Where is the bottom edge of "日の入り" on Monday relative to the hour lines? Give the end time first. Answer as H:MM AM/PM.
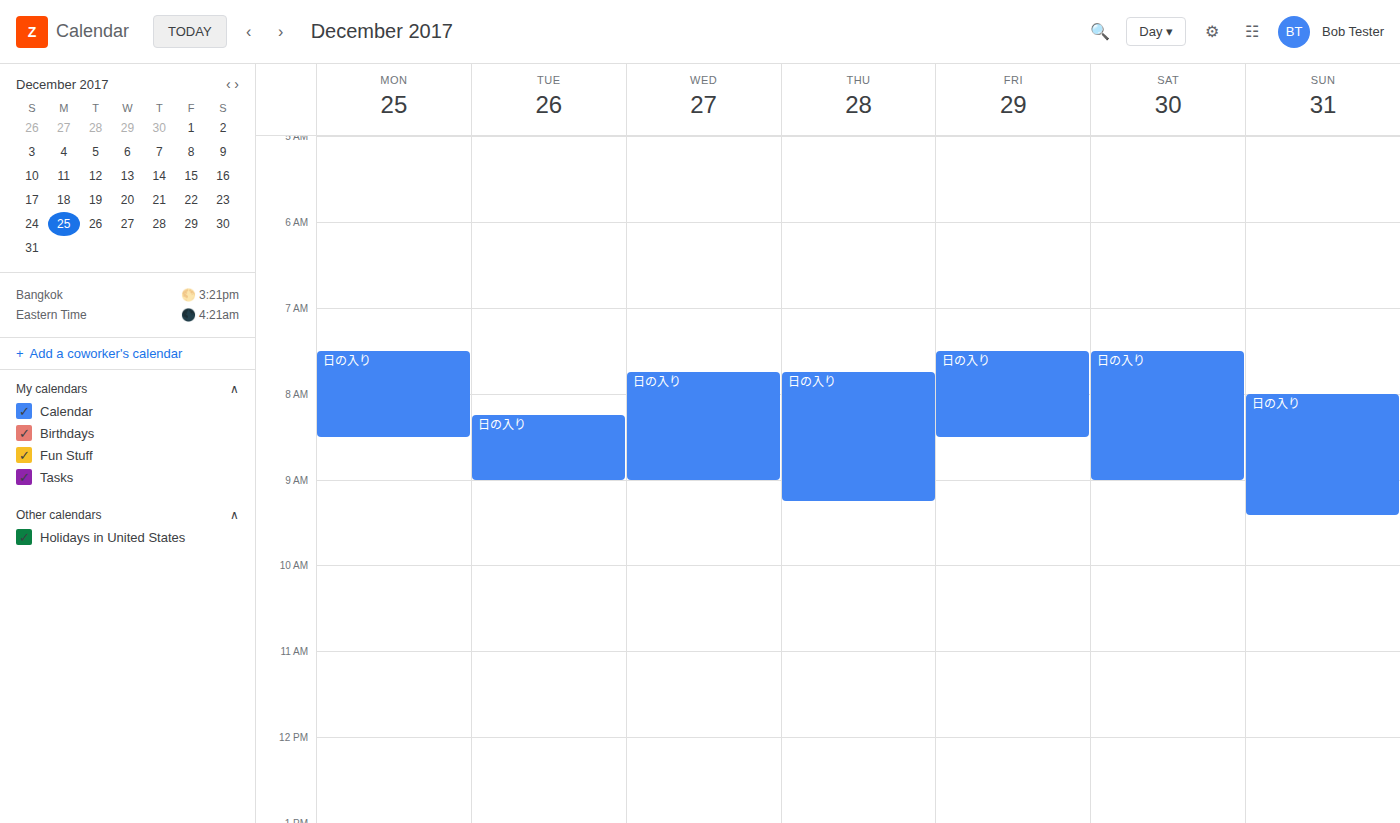
8:30 AM -- halfway between the 8 AM and 9 AM lines.